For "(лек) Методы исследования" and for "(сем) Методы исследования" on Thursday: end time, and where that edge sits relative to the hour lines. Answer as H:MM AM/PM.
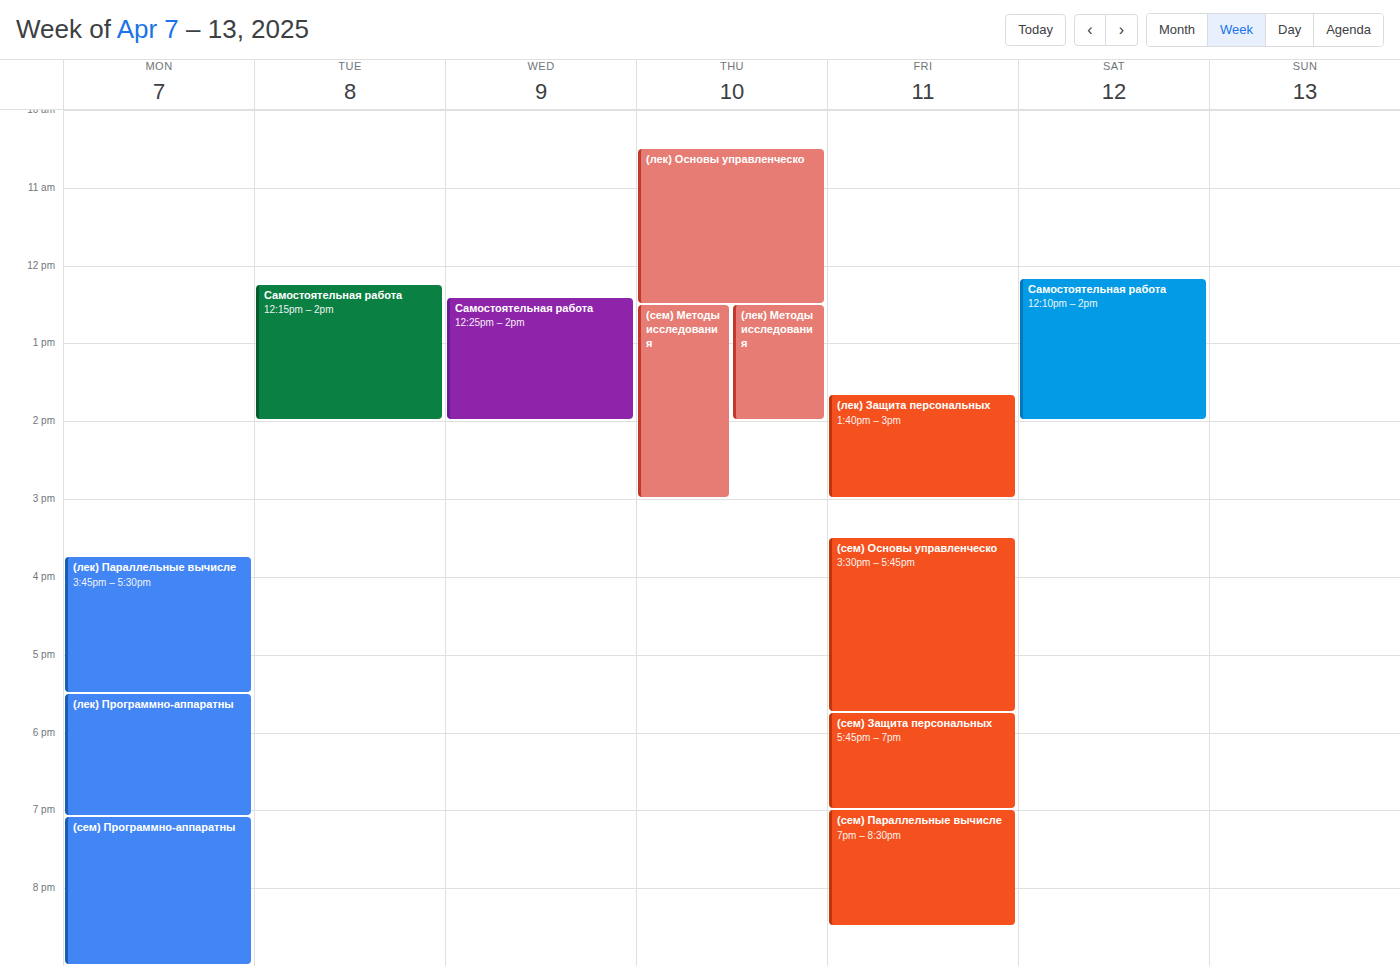
"(лек) Методы исследования": 2:00 PM, exactly on the 2 PM line. "(сем) Методы исследования": 3:00 PM, exactly on the 3 PM line.